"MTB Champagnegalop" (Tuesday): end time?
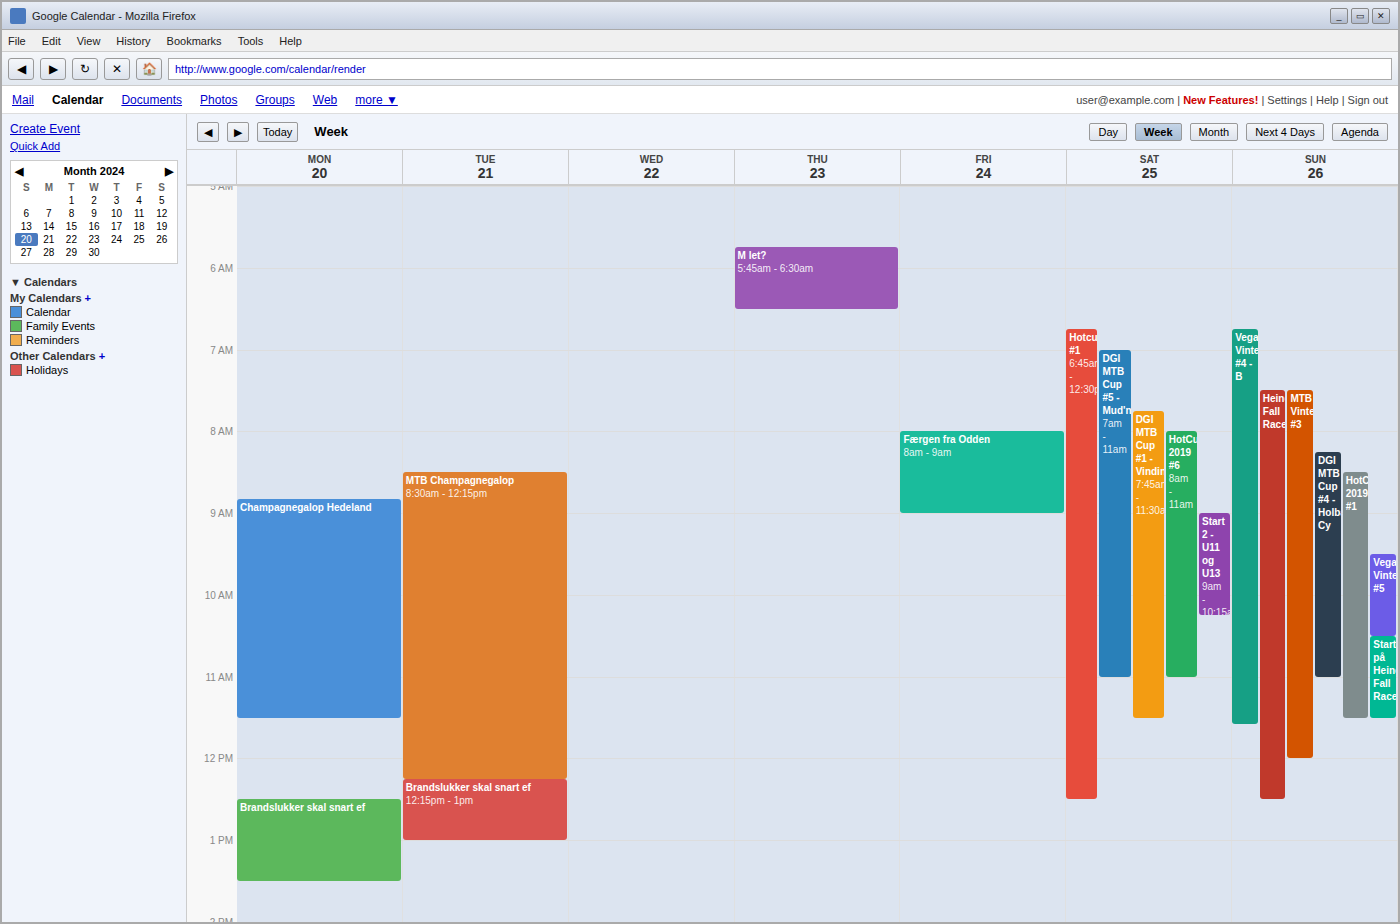
12:15 PM